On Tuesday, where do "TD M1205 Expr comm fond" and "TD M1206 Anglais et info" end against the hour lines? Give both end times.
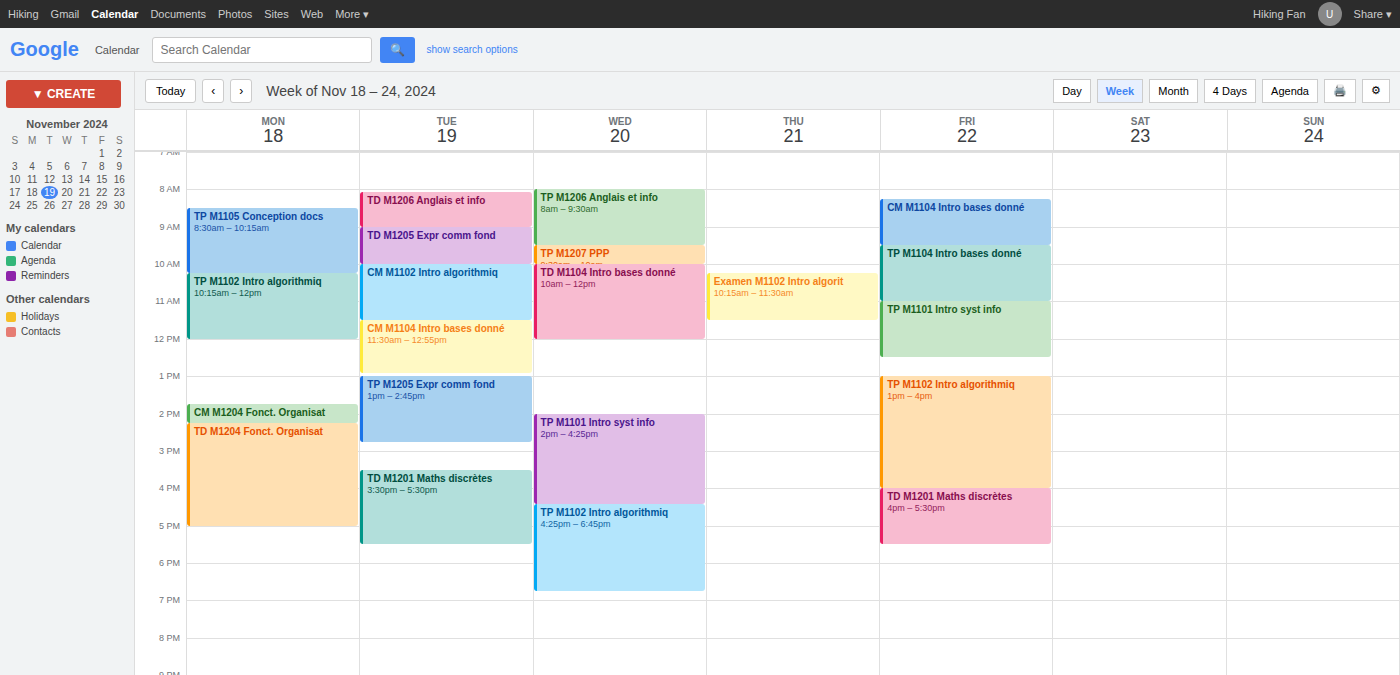
"TD M1205 Expr comm fond": 10:00 AM, exactly on the 10 AM line. "TD M1206 Anglais et info": 9:00 AM, exactly on the 9 AM line.